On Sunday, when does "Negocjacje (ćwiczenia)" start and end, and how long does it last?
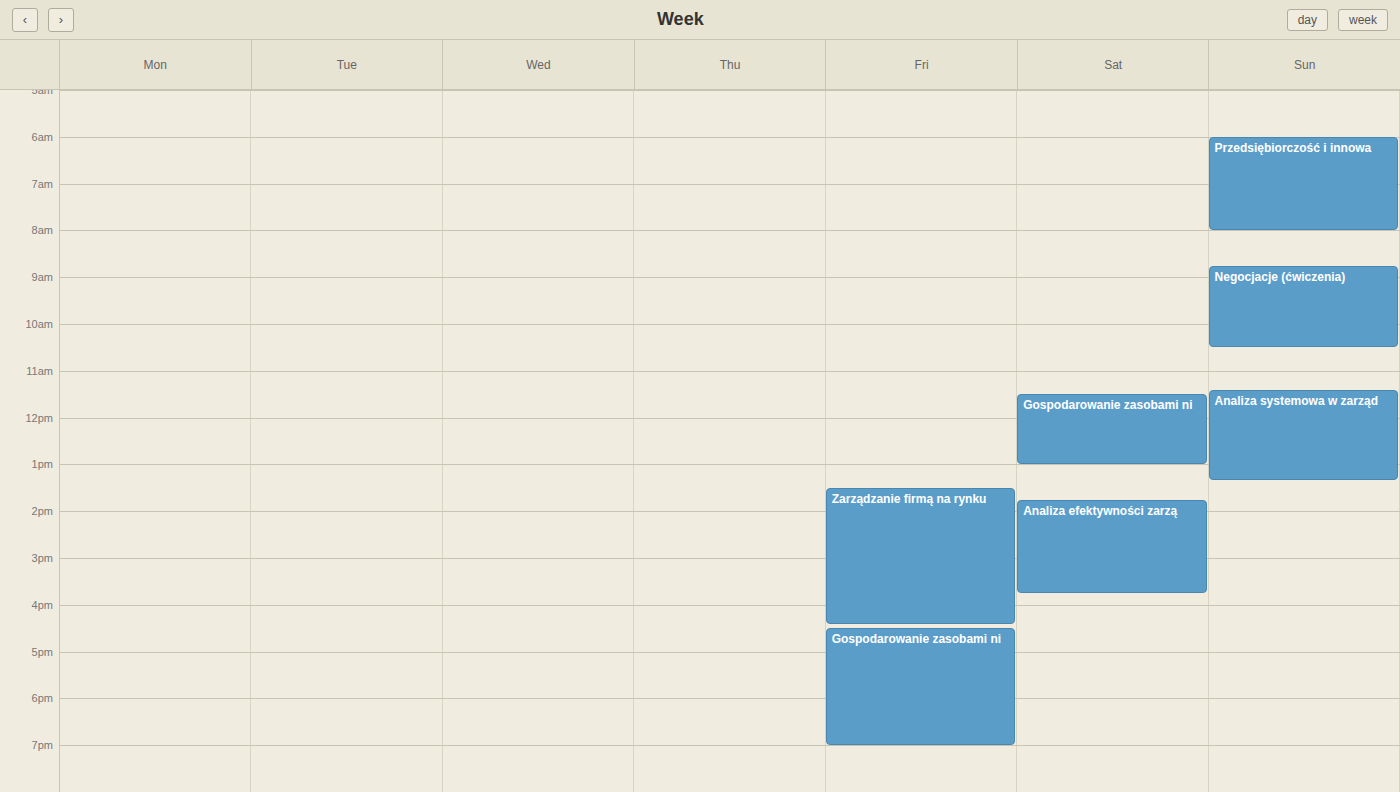
8:45 AM to 10:30 AM, 1 hour 45 minutes